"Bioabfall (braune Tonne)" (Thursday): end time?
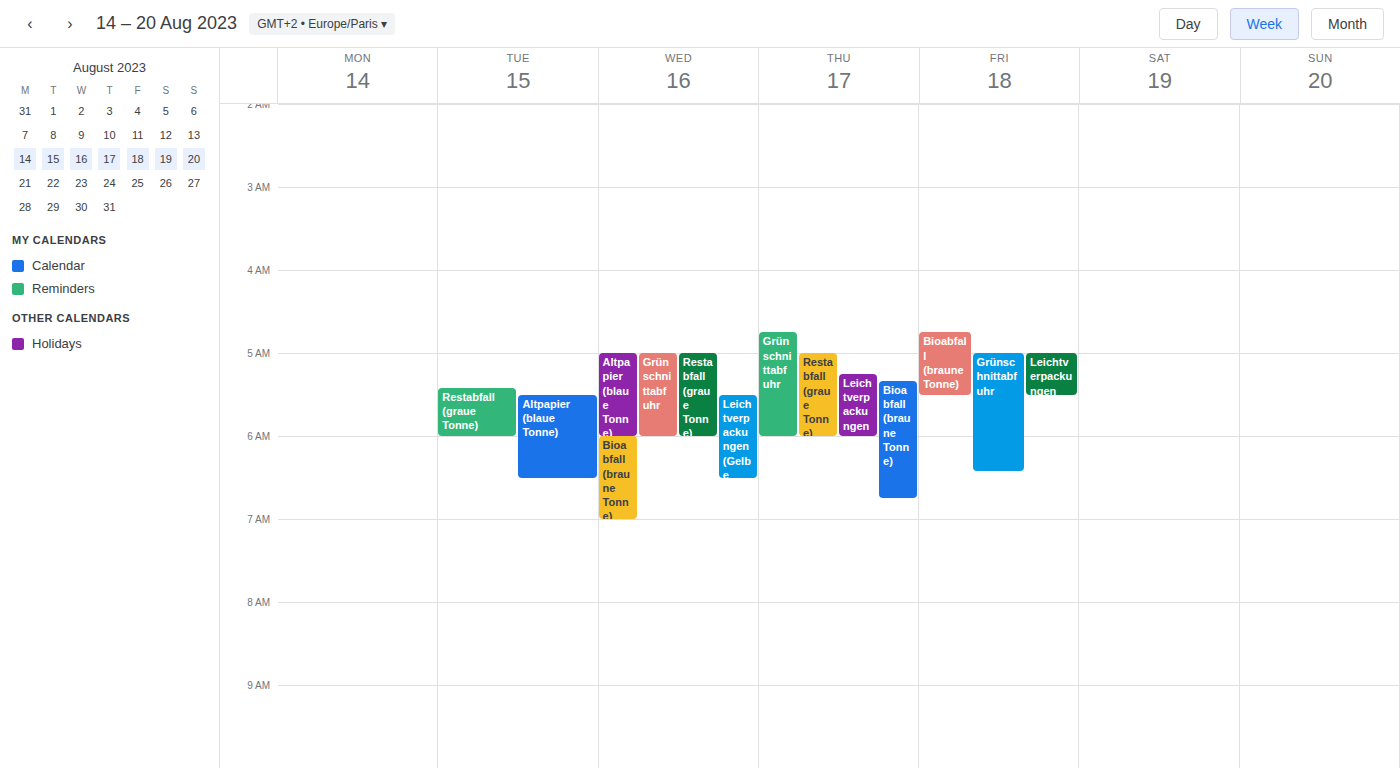
6:45 AM